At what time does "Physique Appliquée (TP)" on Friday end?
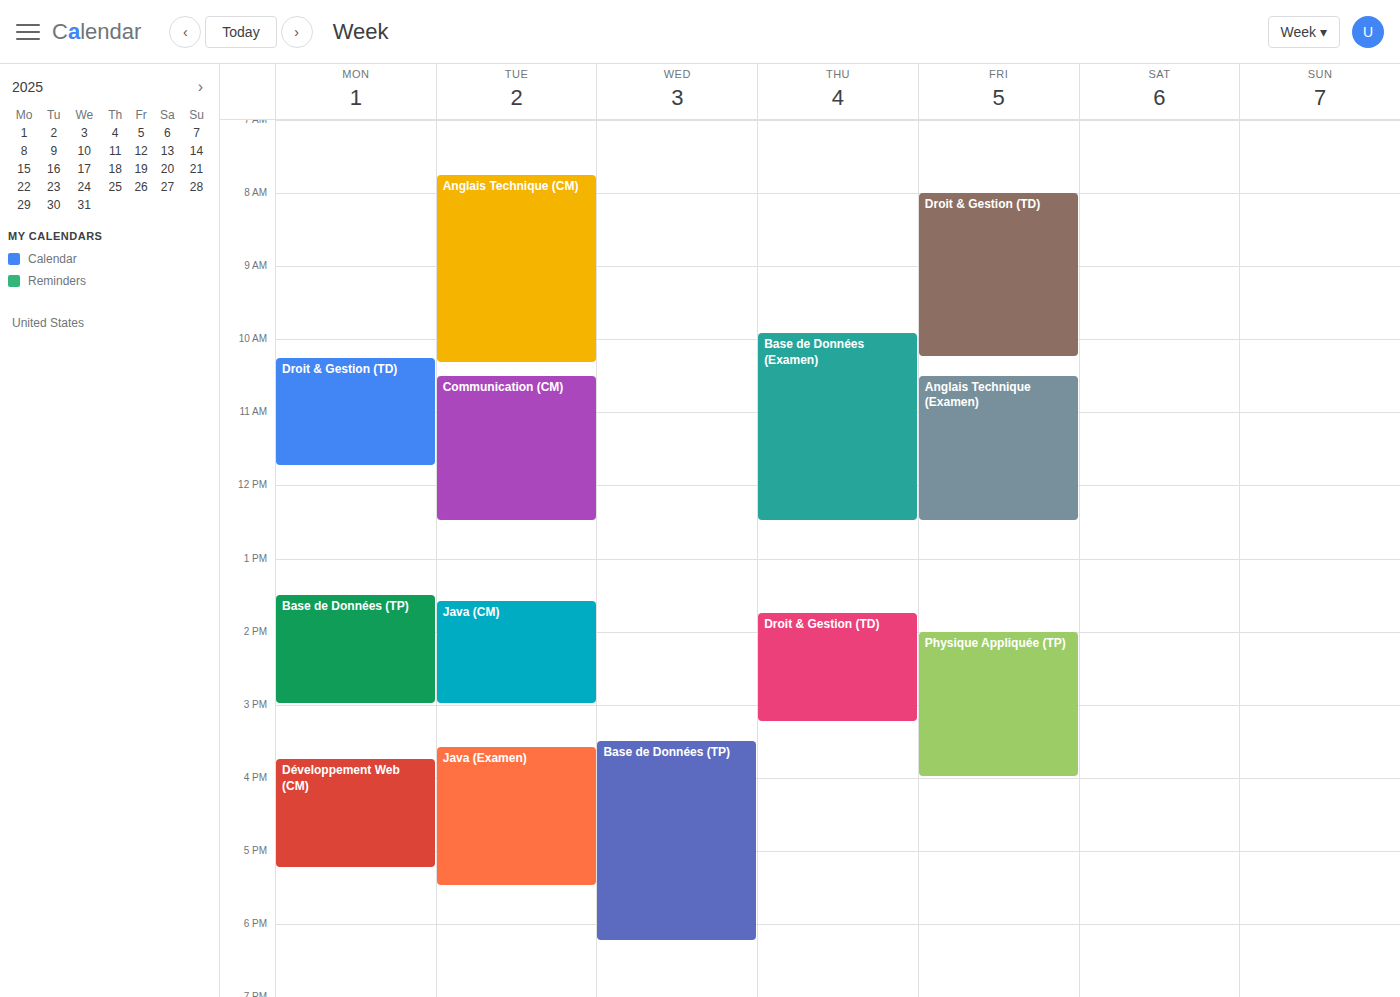
4:00 PM